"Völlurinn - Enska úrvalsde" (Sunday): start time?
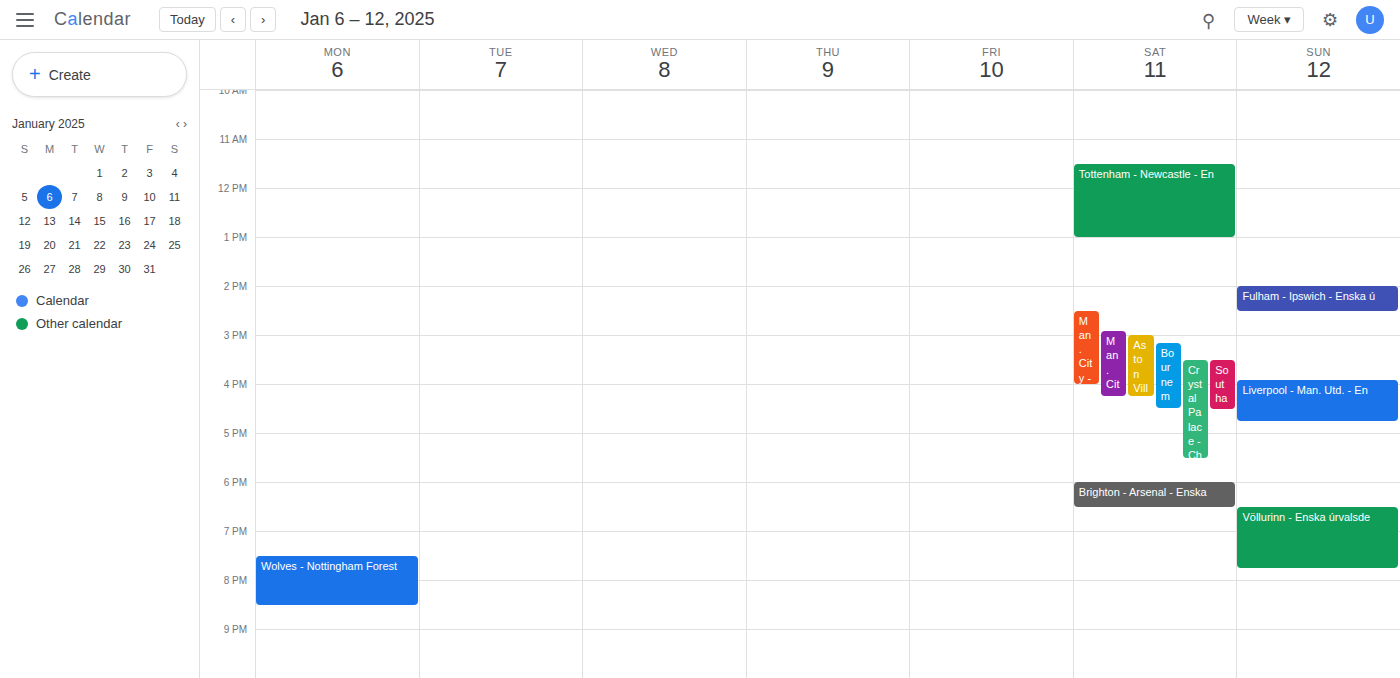
6:30 PM